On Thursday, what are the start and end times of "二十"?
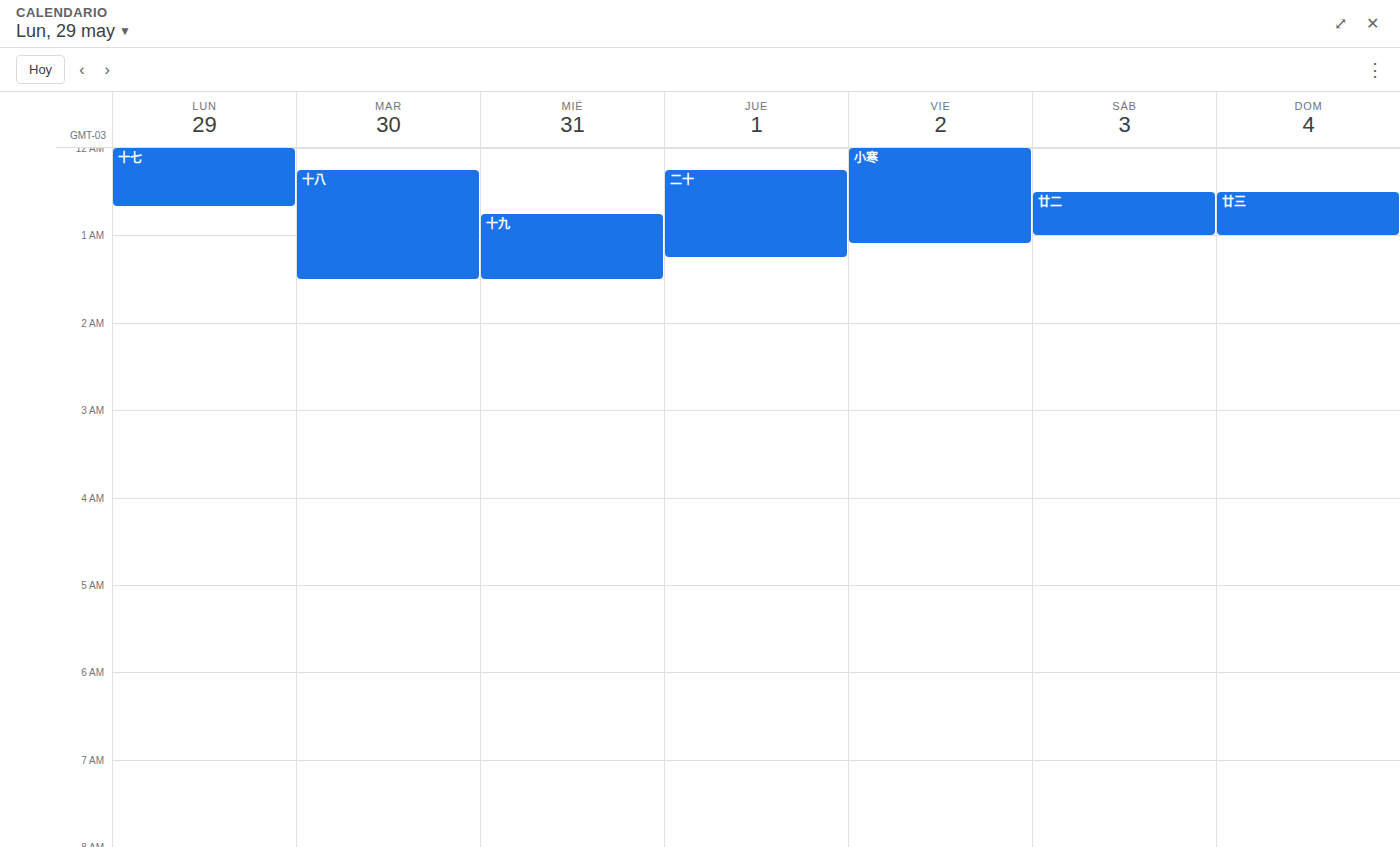
12:15 AM to 1:15 AM